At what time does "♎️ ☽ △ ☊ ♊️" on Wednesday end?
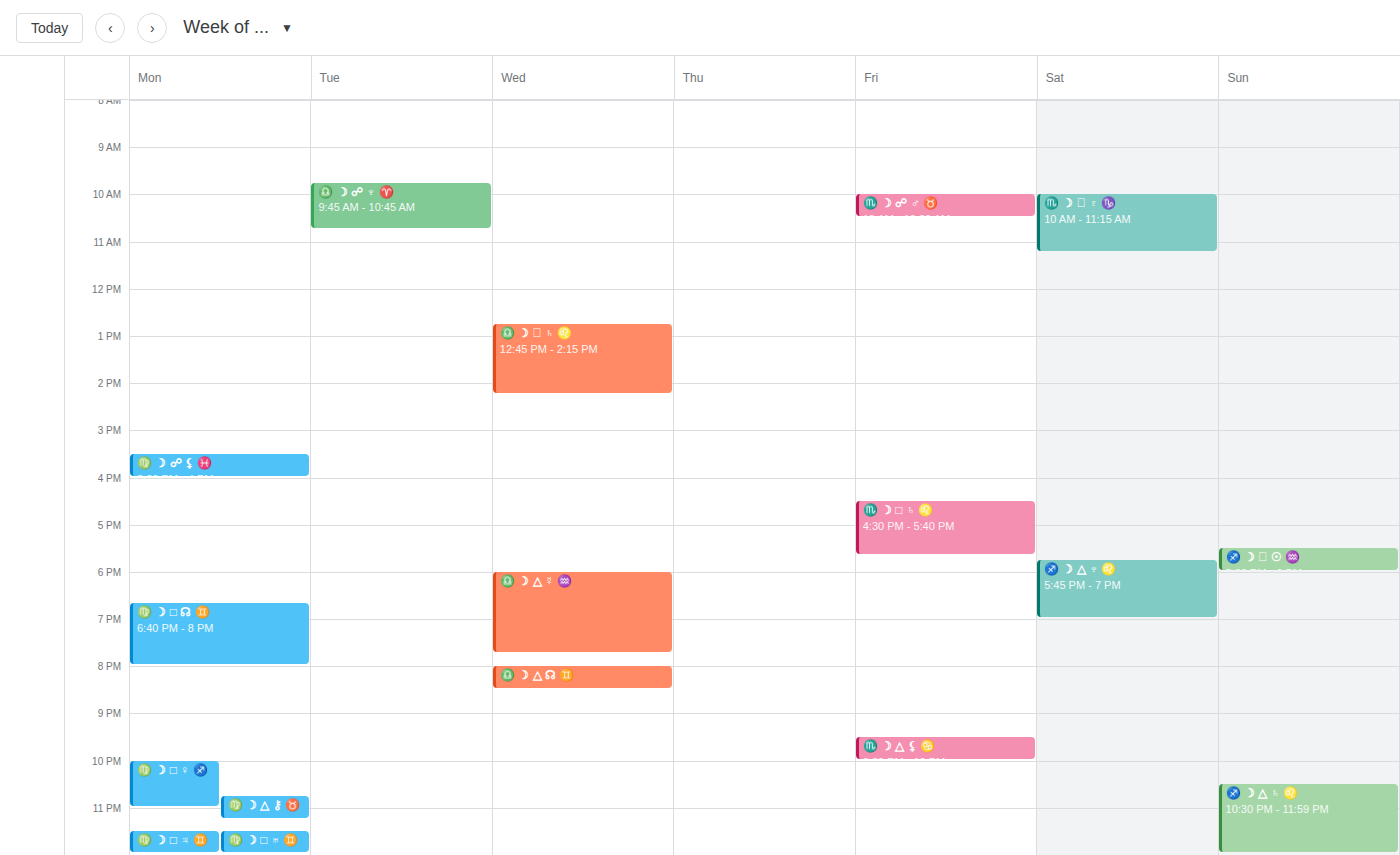
8:30 PM